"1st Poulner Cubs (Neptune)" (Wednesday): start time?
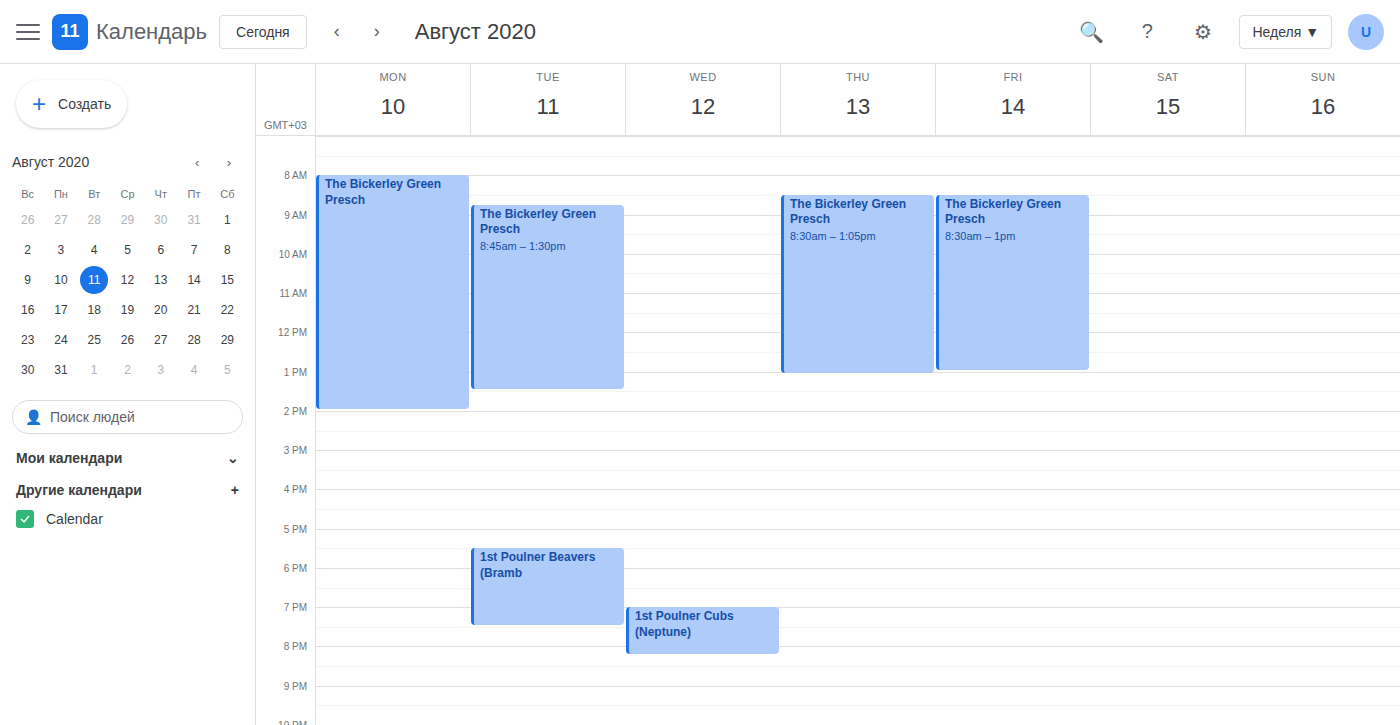
7:00 PM